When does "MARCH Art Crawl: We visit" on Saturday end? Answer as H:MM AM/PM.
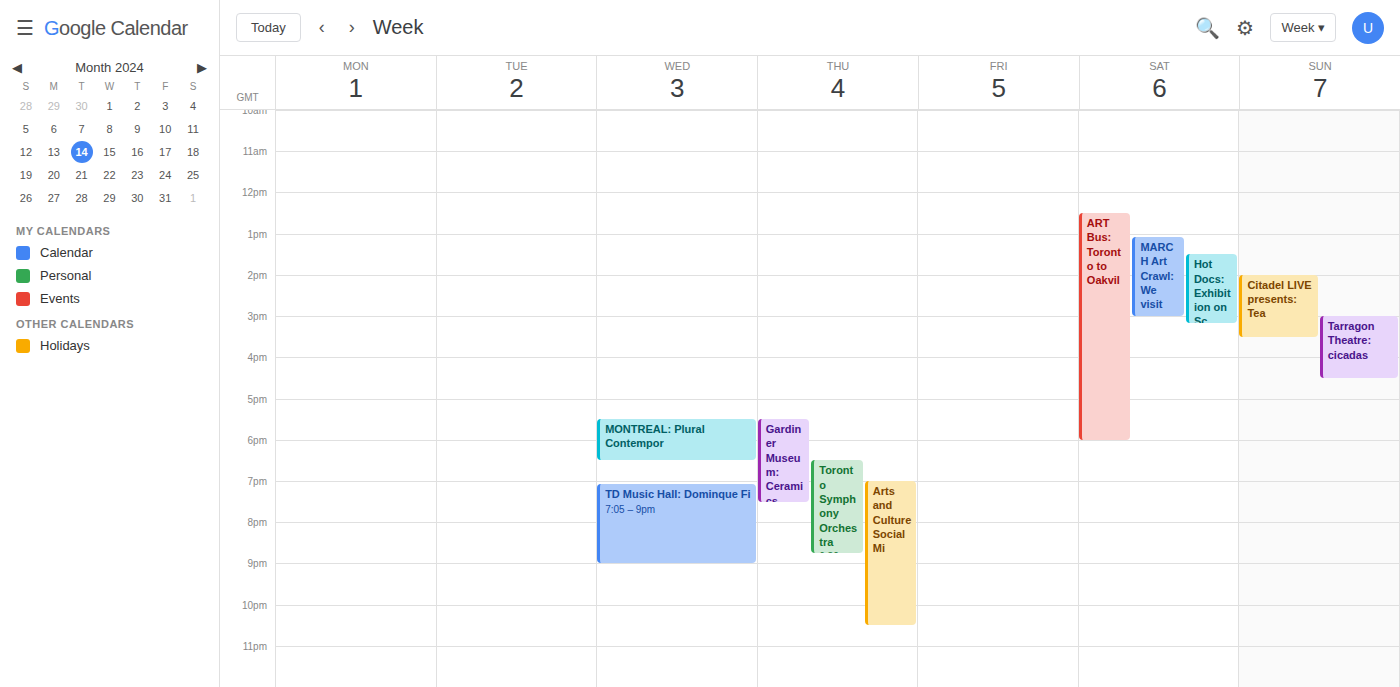
3:00 PM